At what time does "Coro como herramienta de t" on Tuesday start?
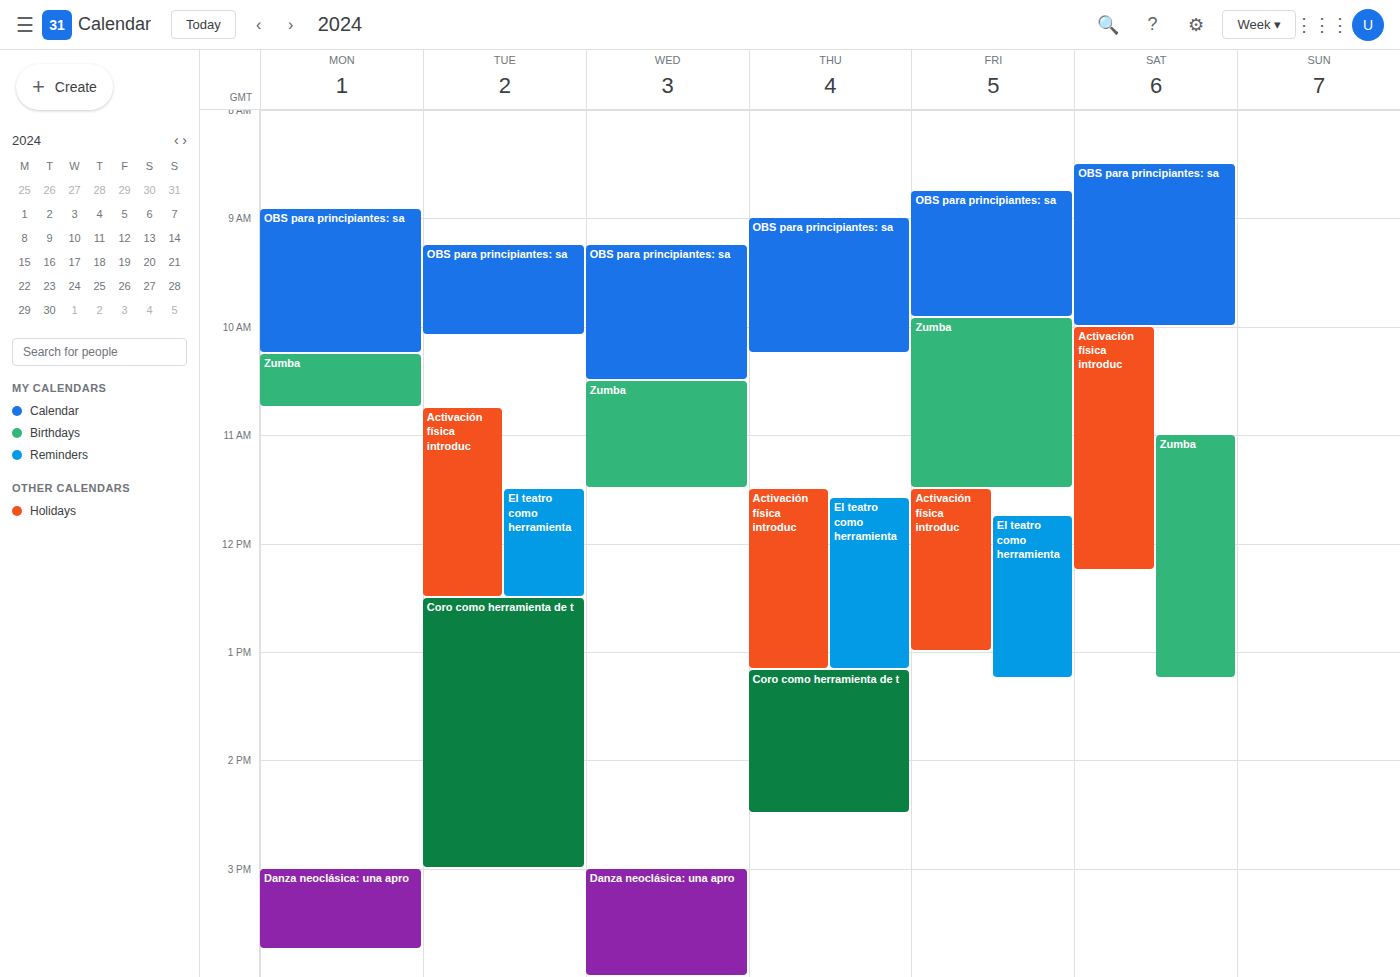
12:30 PM